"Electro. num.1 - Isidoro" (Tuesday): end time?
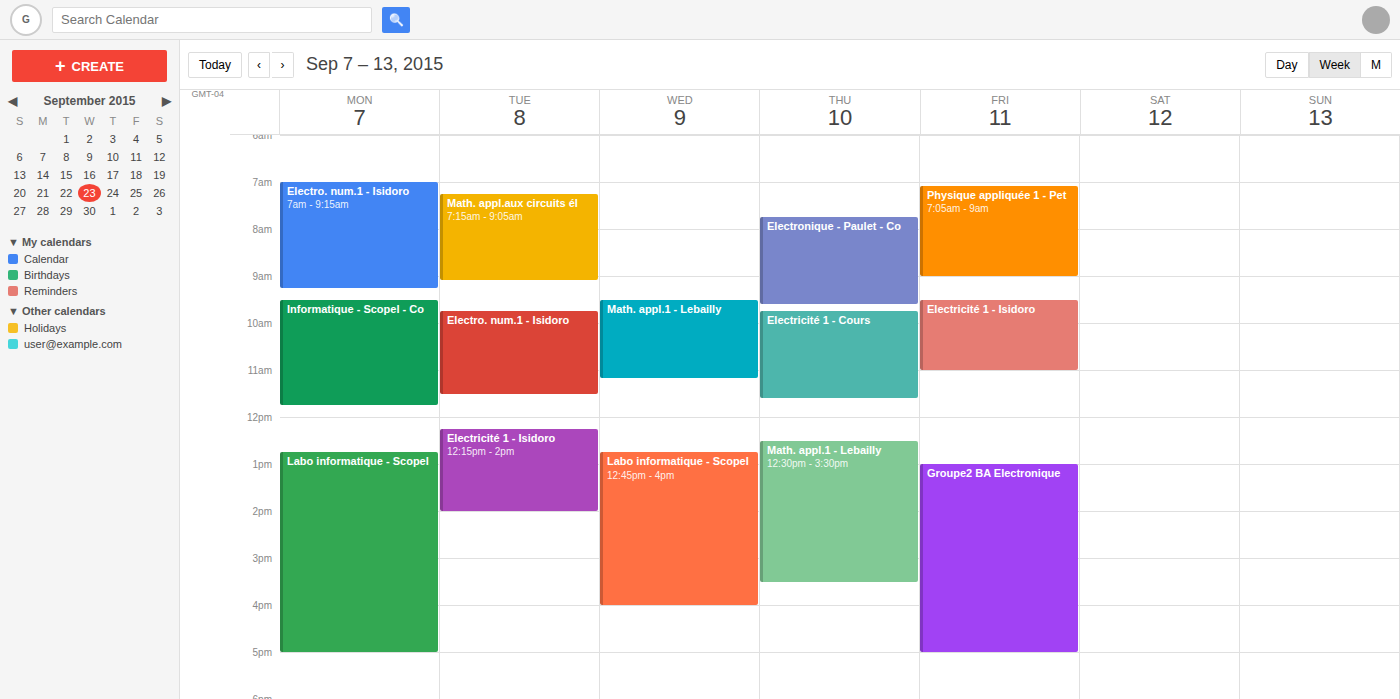
11:30 AM